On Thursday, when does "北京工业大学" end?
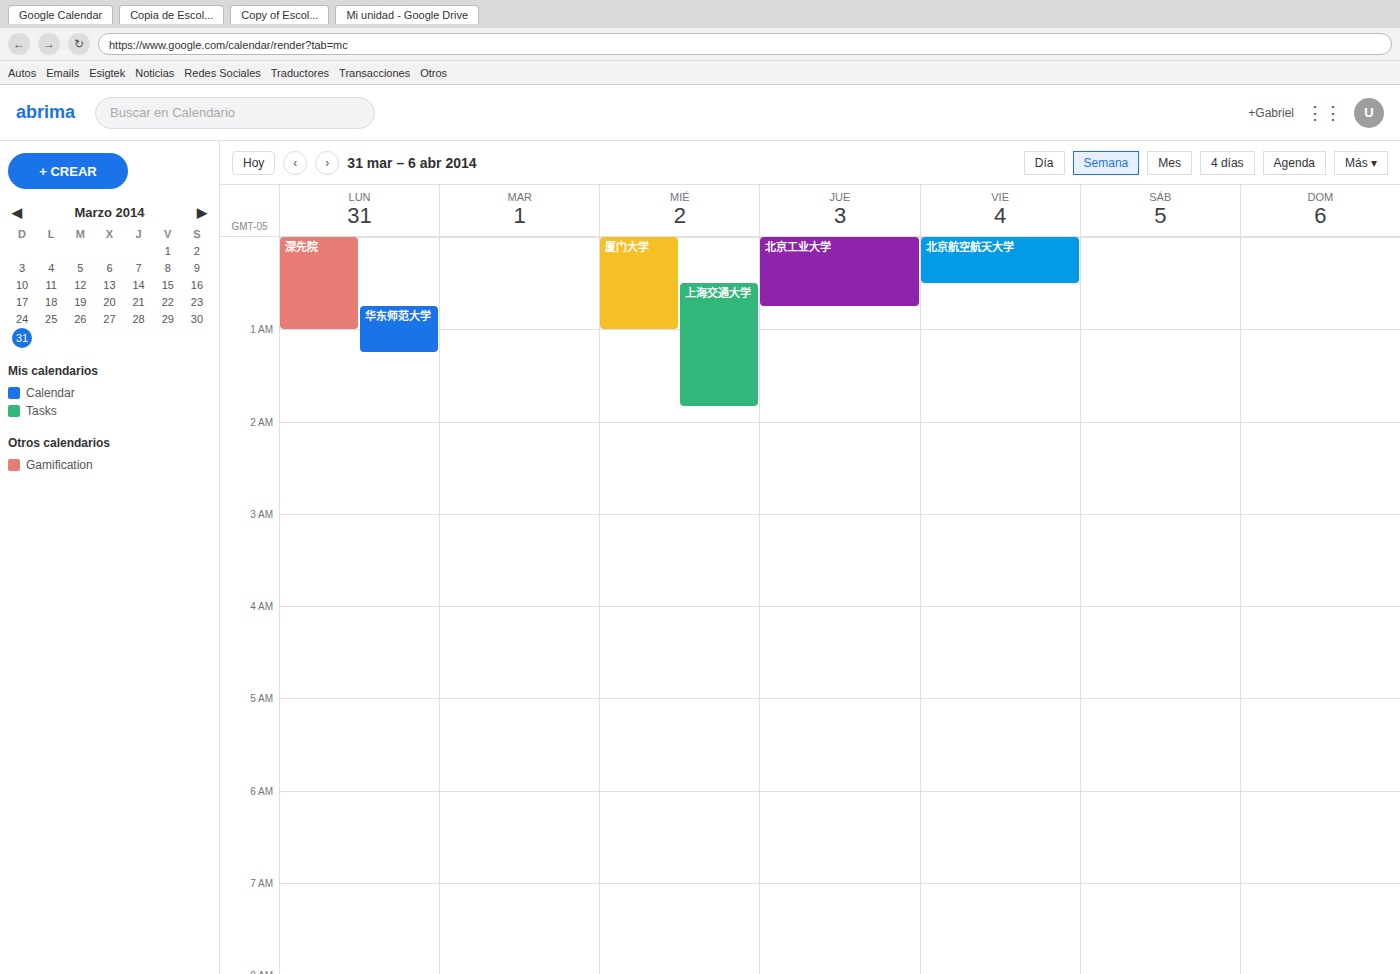
12:45 AM